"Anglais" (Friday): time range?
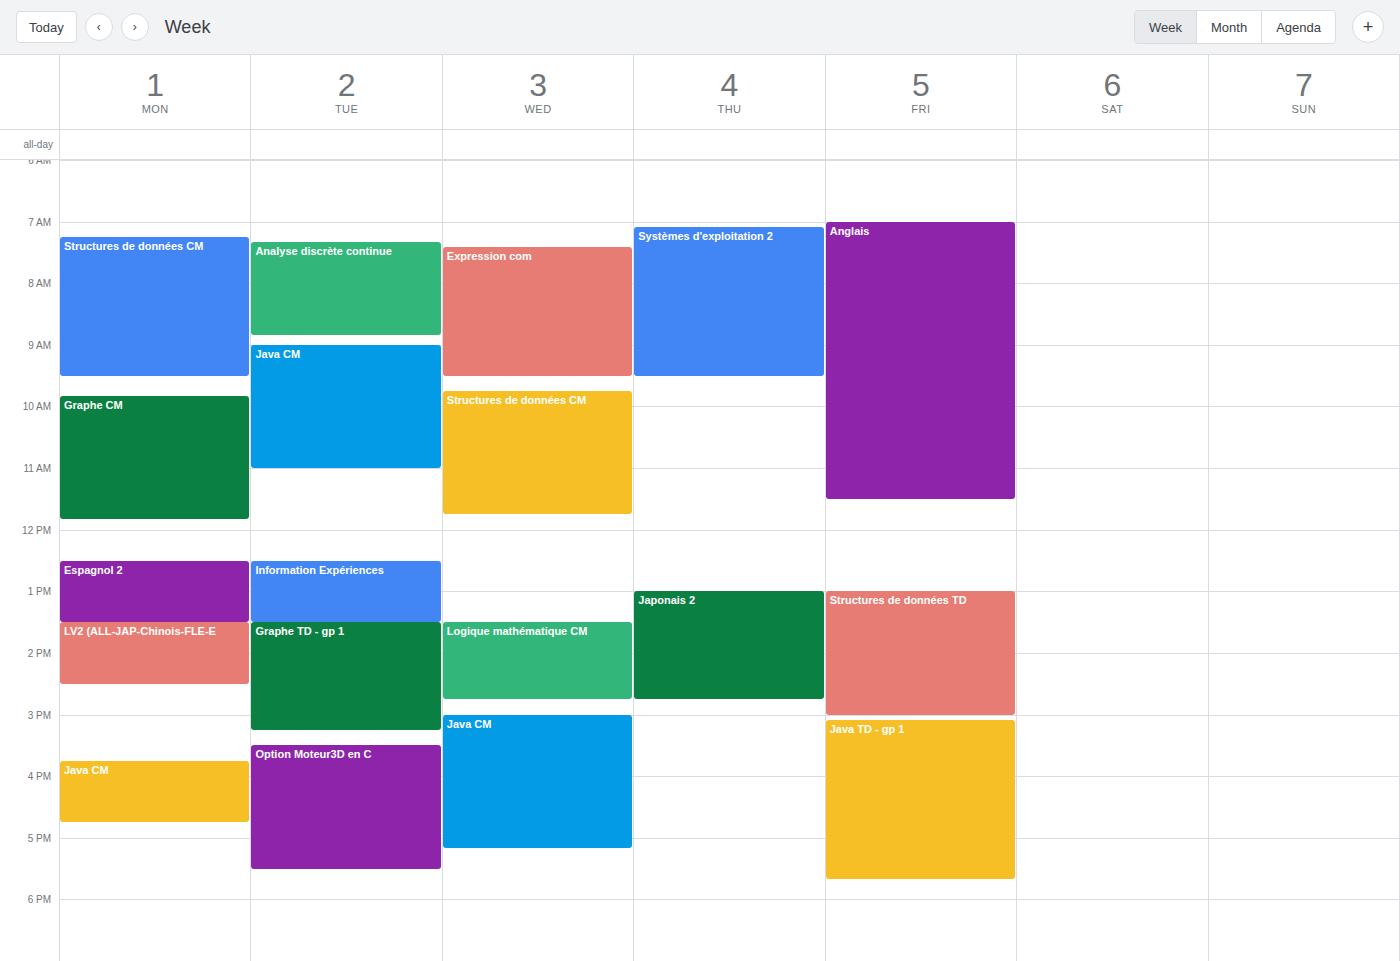
7:00 AM to 11:30 AM